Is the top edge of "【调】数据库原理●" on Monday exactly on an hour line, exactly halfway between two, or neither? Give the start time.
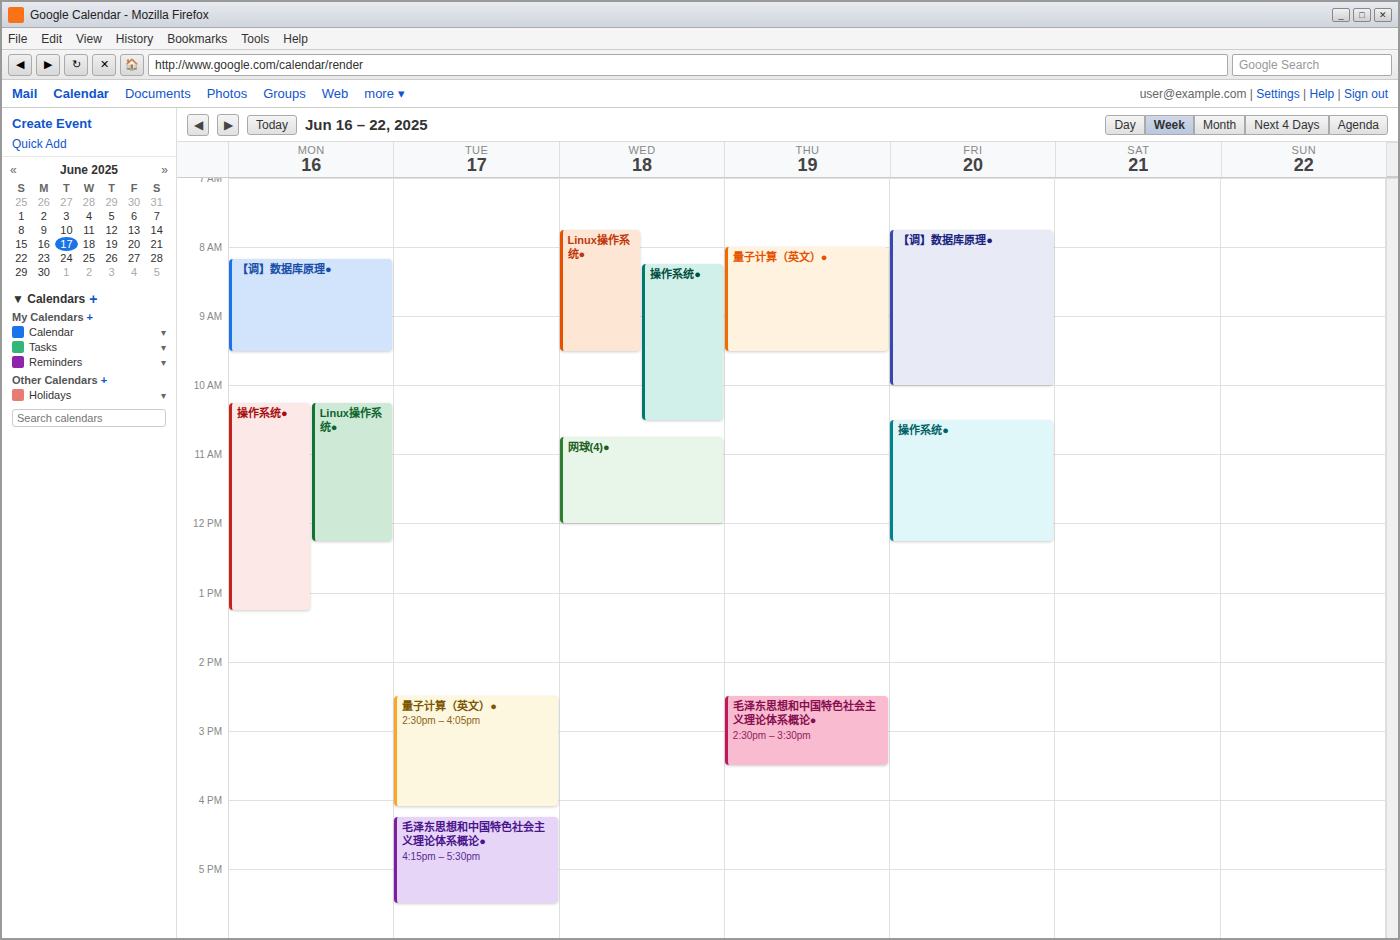
8:10 AM -- neither: 10 minutes below the 8 AM line and 50 minutes above the 9 AM line.